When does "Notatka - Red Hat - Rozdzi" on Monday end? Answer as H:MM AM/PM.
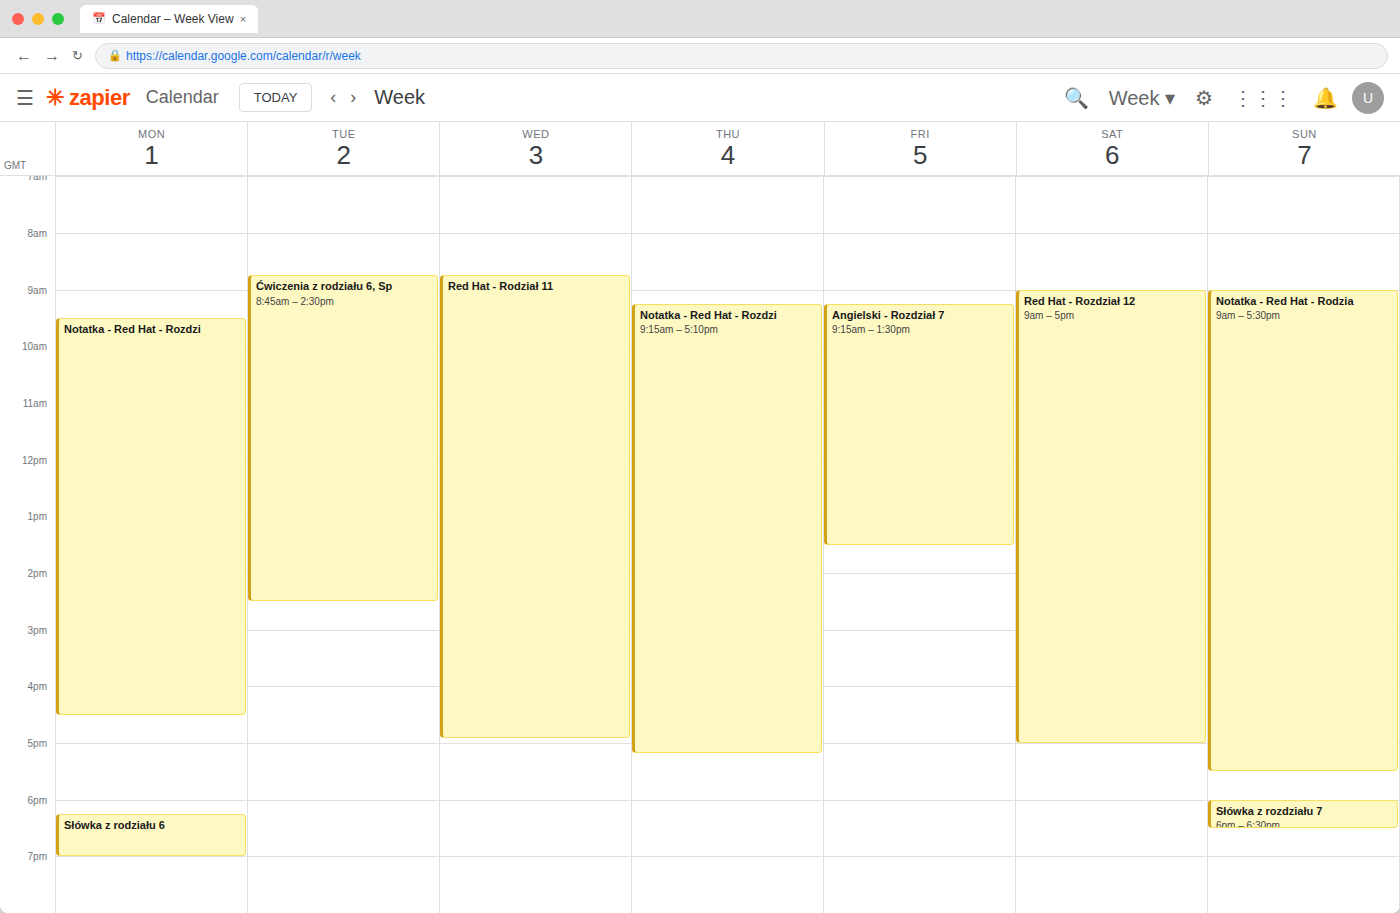
4:30 PM